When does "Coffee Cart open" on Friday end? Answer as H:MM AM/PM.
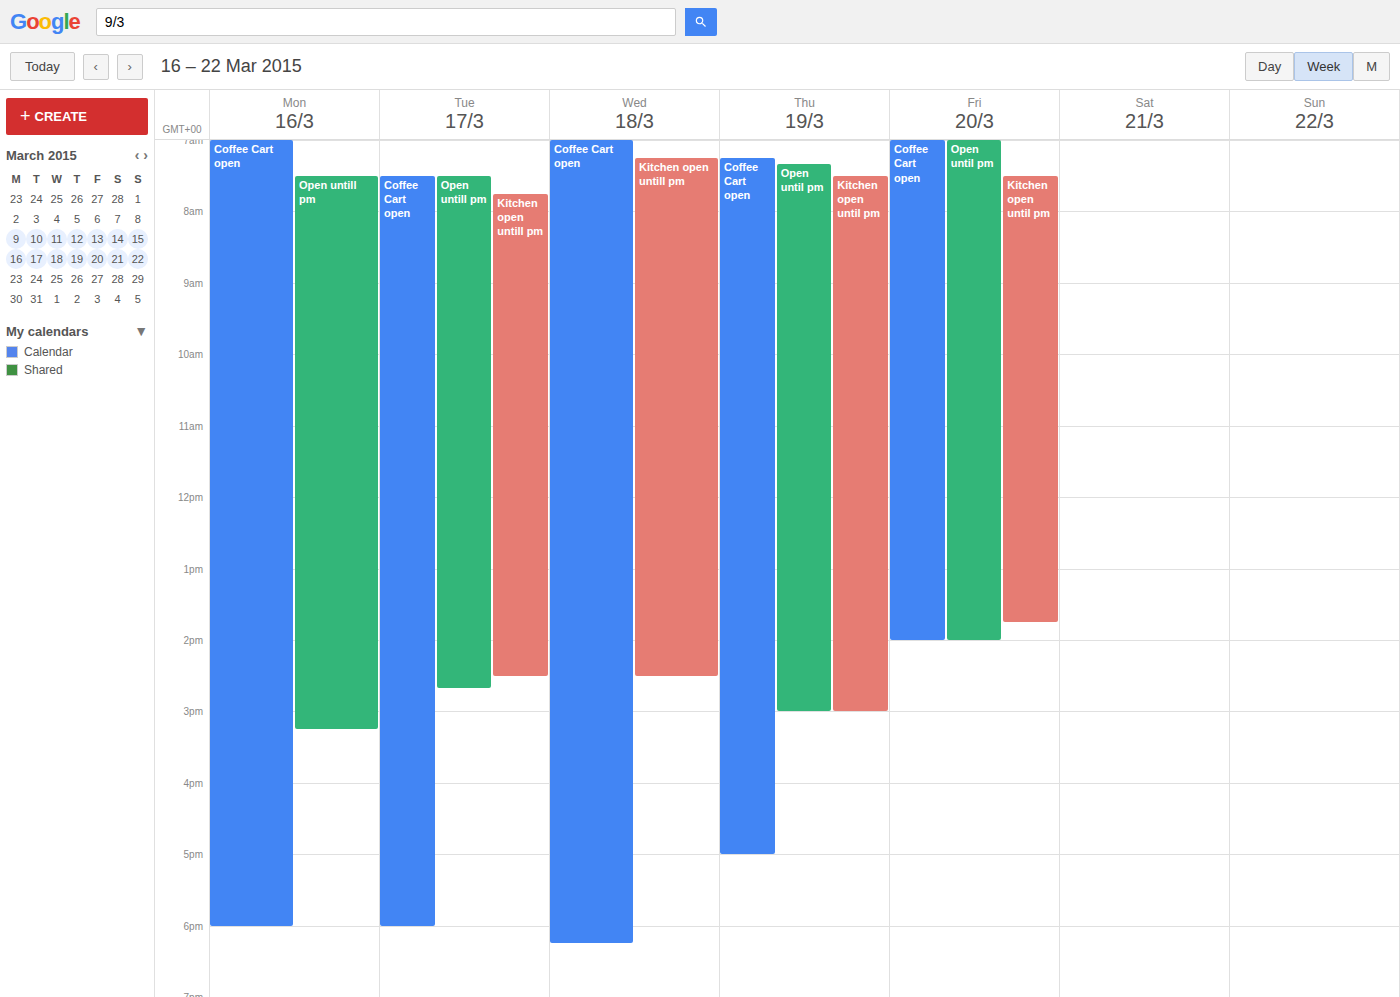
2:00 PM